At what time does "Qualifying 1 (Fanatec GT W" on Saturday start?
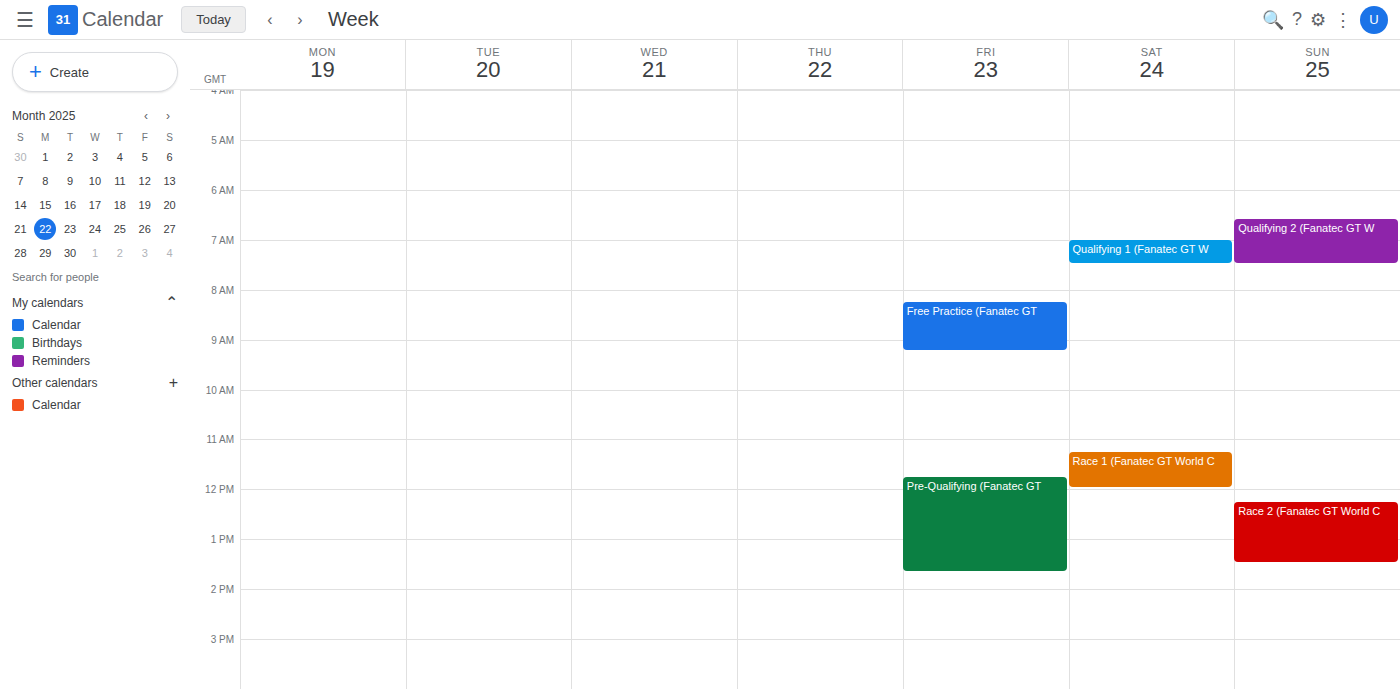
07:00